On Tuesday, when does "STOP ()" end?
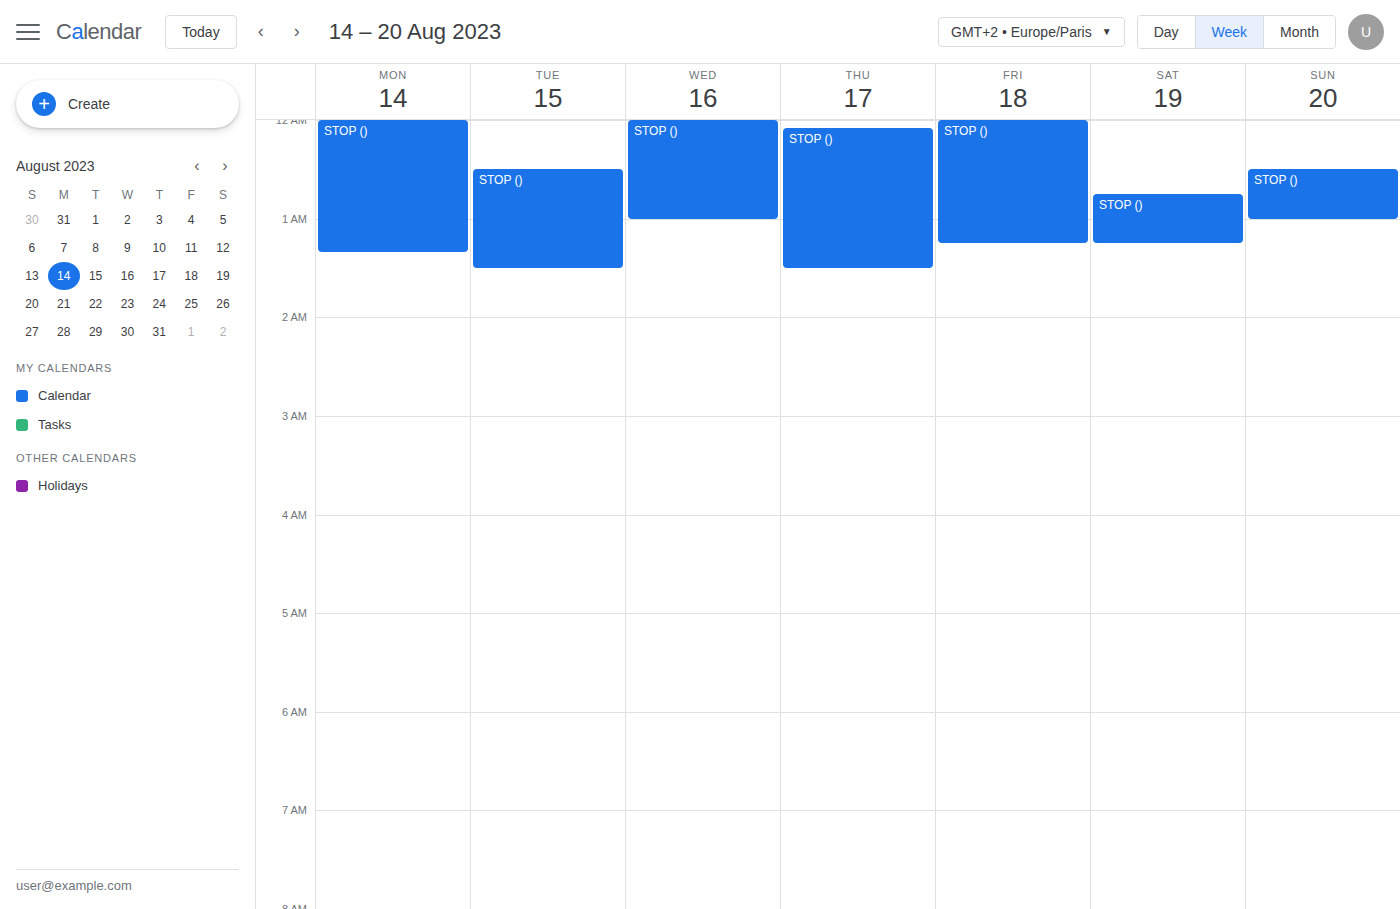
1:30 AM